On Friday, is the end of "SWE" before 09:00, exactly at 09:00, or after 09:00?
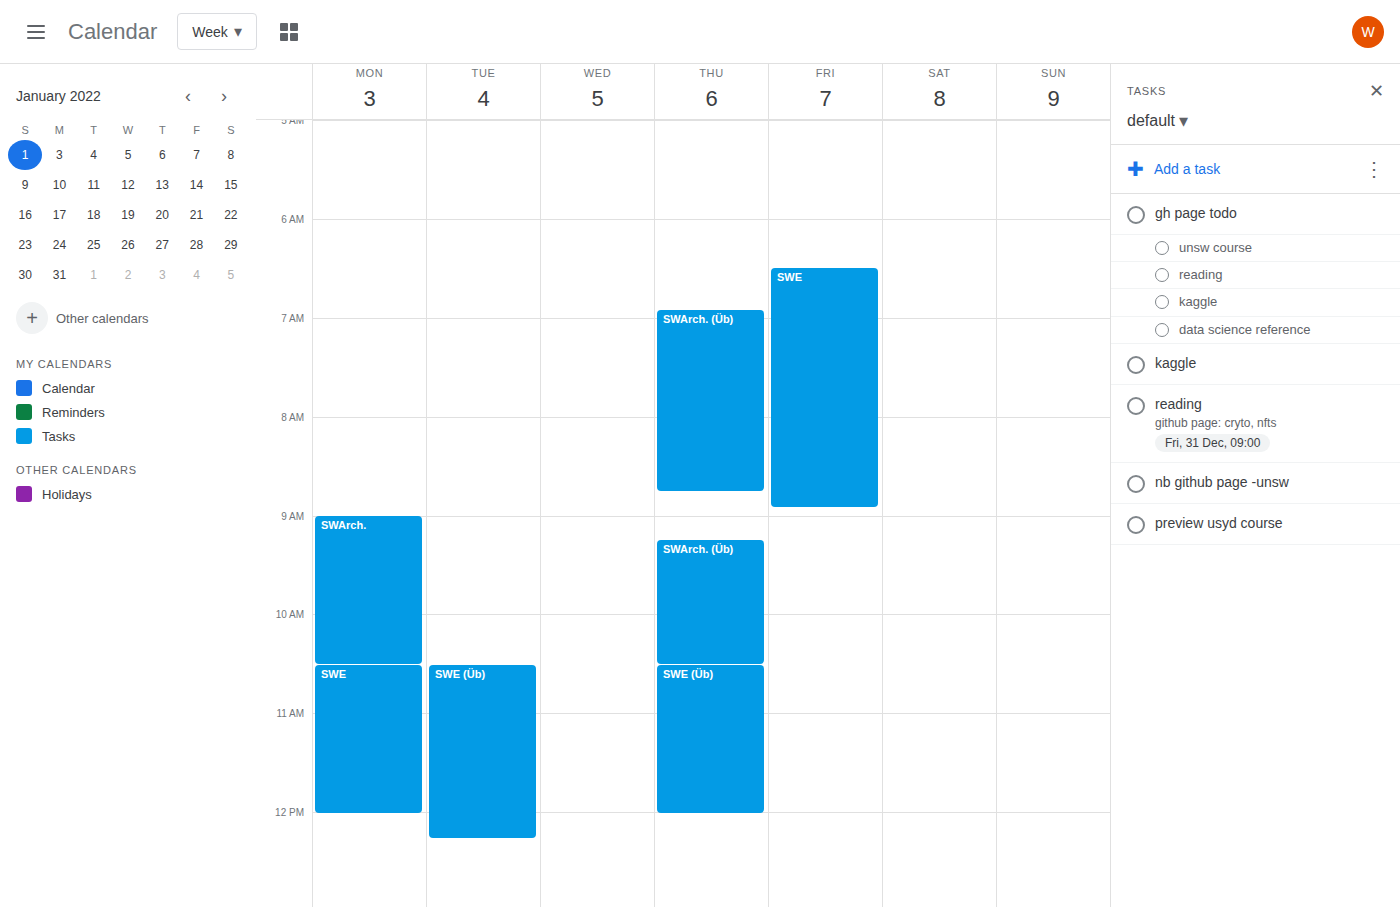
08:55 -- before 09:00, 5 minutes above the 09:00 line.